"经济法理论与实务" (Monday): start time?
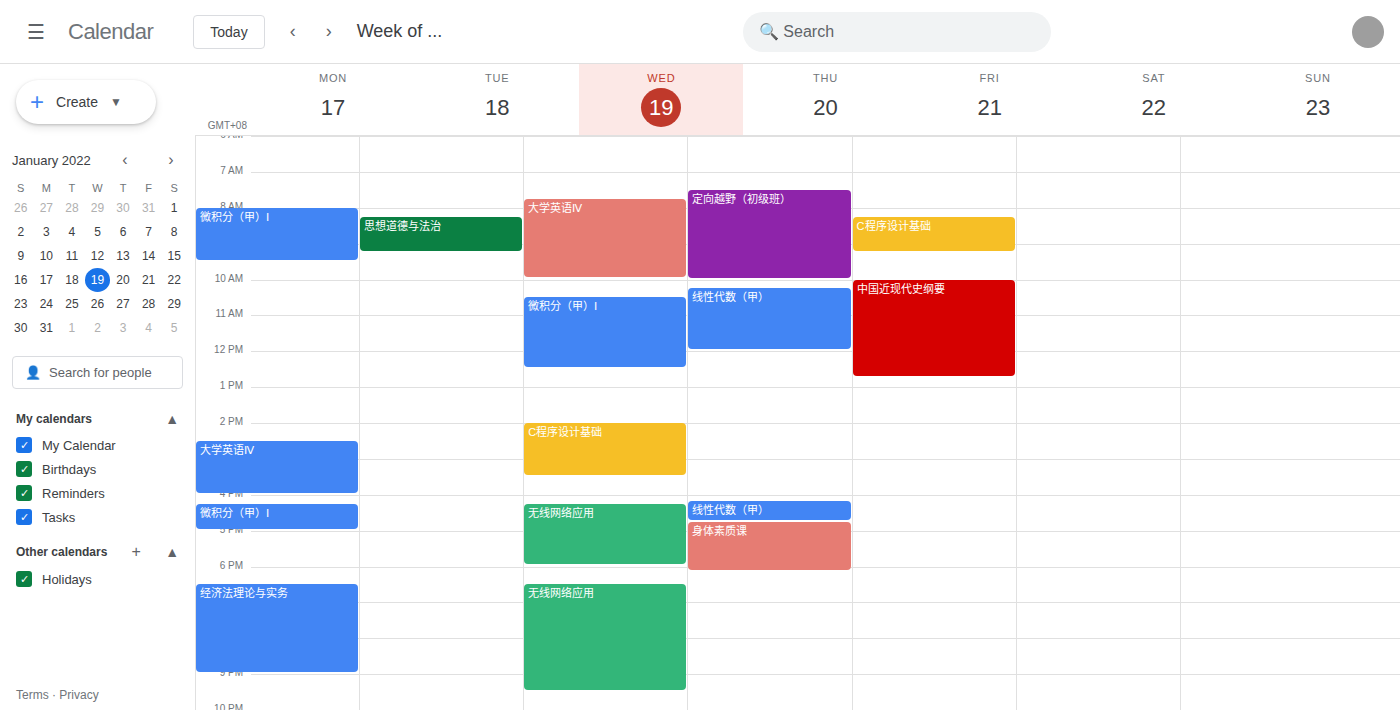
6:30 PM